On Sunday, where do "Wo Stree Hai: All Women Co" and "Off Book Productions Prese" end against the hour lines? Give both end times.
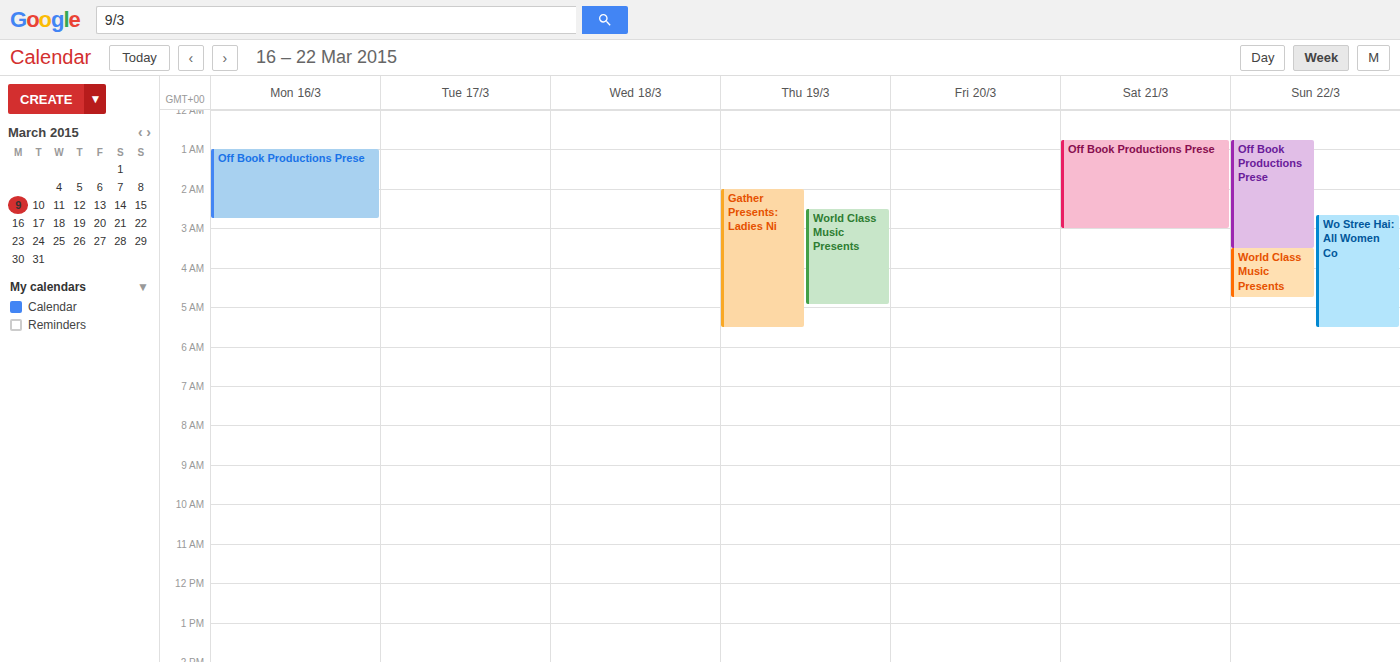
"Wo Stree Hai: All Women Co": 5:30 AM, halfway between the 5 AM and 6 AM lines. "Off Book Productions Prese": 3:30 AM, halfway between the 3 AM and 4 AM lines.